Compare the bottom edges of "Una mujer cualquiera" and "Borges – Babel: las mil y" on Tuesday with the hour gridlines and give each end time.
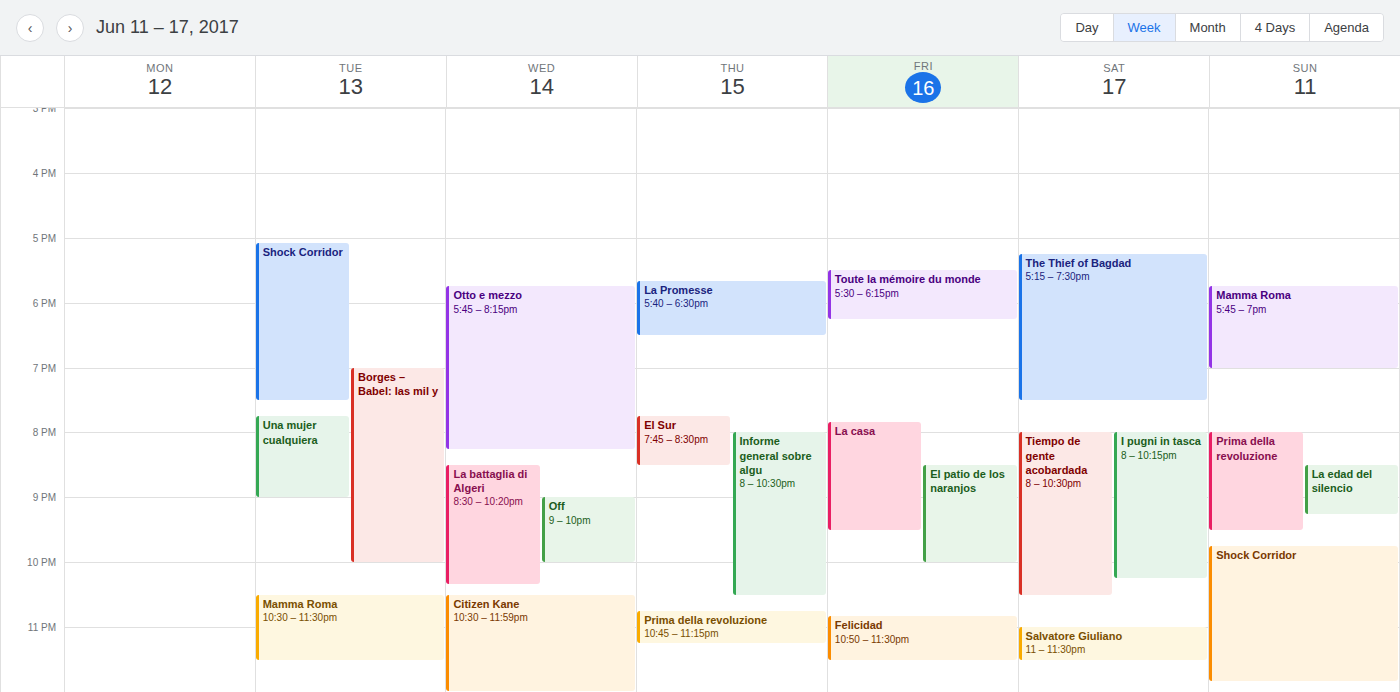
"Una mujer cualquiera": 9:00 PM, exactly on the 9 PM line. "Borges – Babel: las mil y": 10:00 PM, exactly on the 10 PM line.